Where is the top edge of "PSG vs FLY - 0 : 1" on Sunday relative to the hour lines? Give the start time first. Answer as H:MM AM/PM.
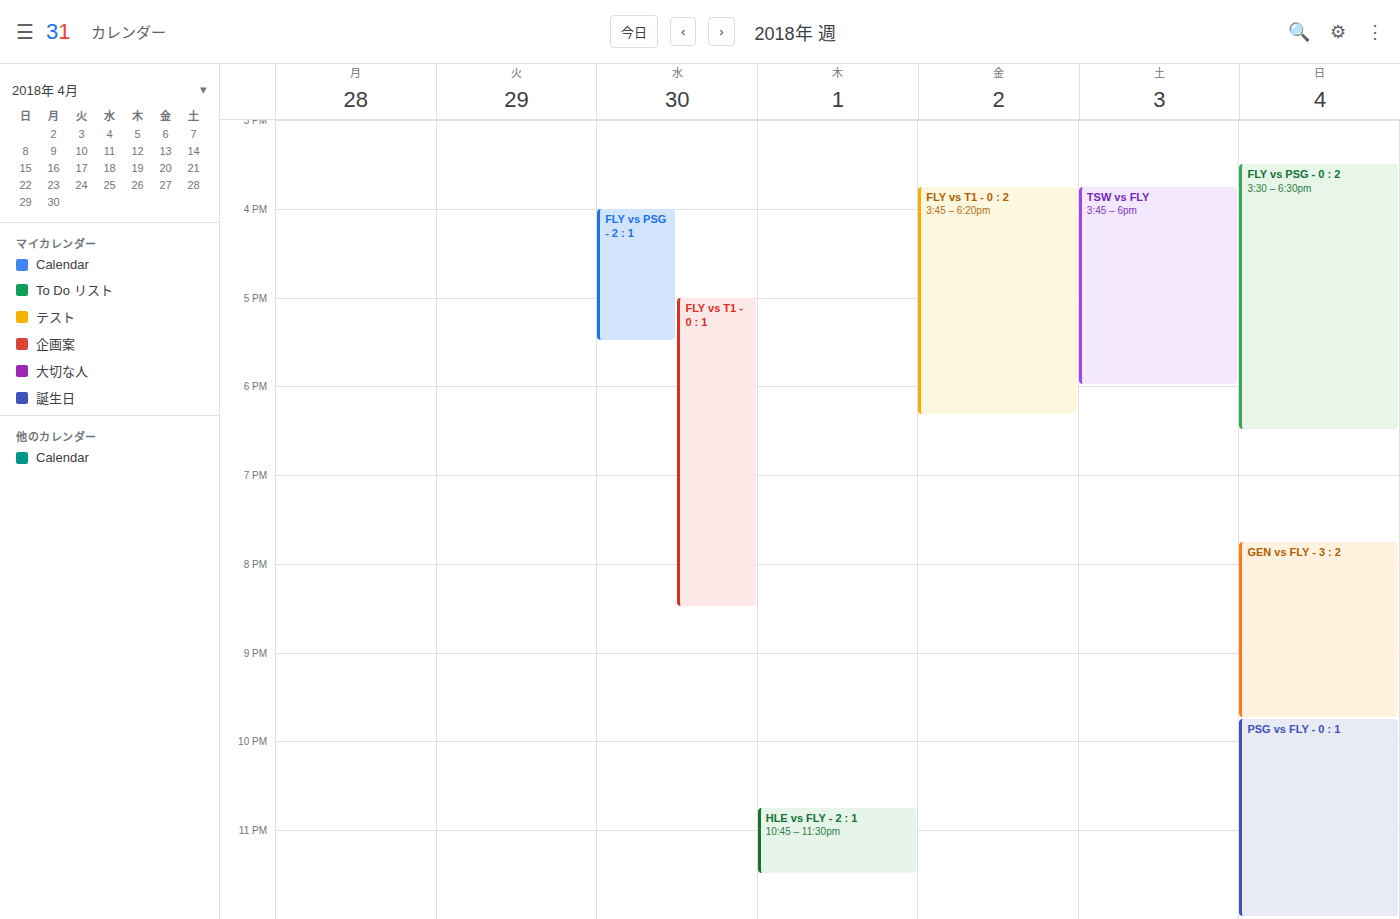
9:45 PM -- neither: three quarters of the way from the 9 PM line to the 10 PM line.